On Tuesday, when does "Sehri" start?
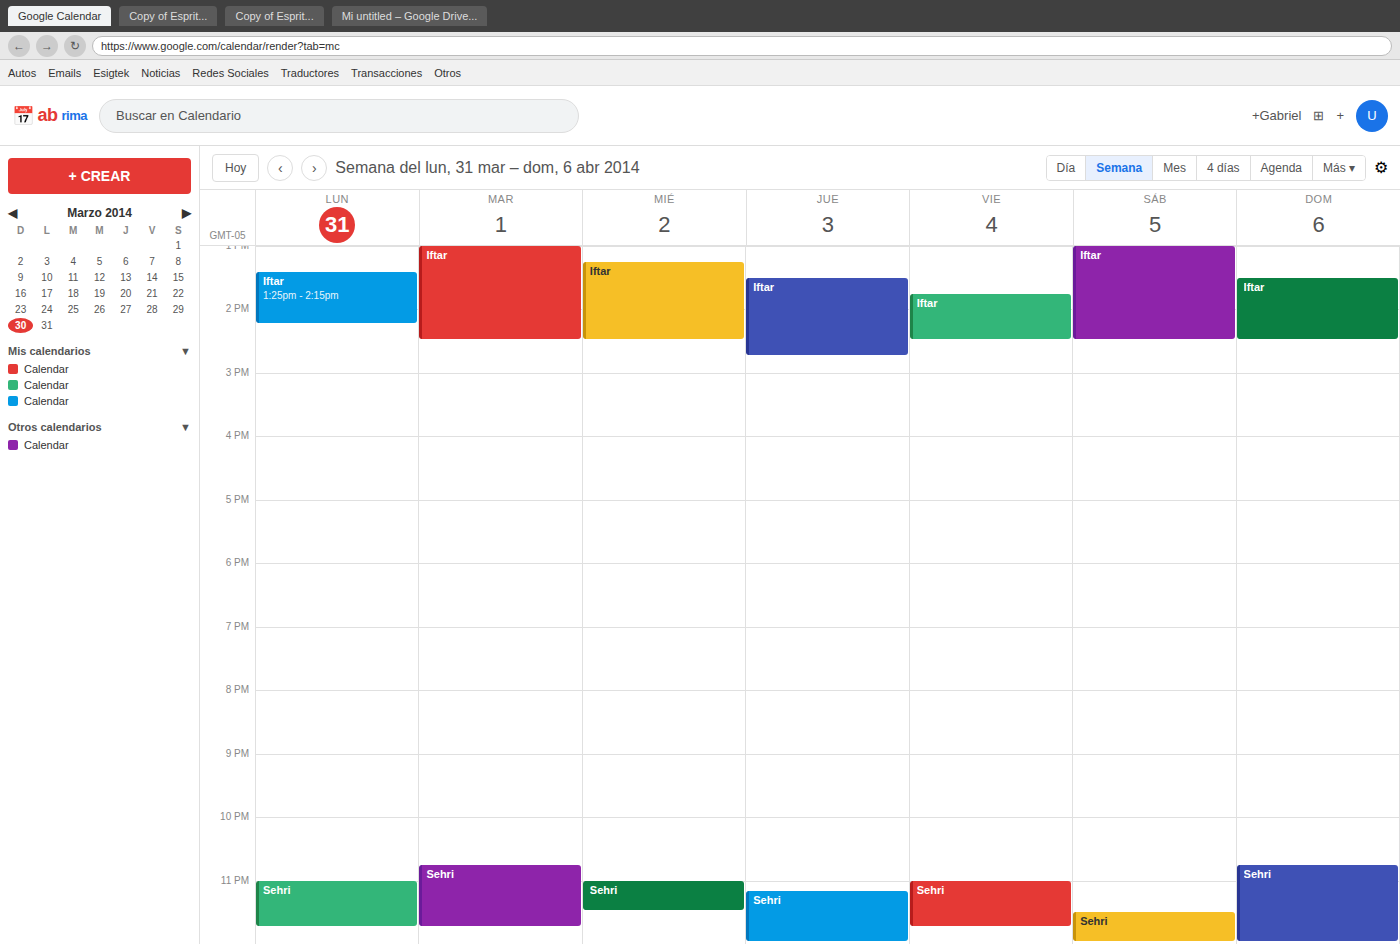
22:45